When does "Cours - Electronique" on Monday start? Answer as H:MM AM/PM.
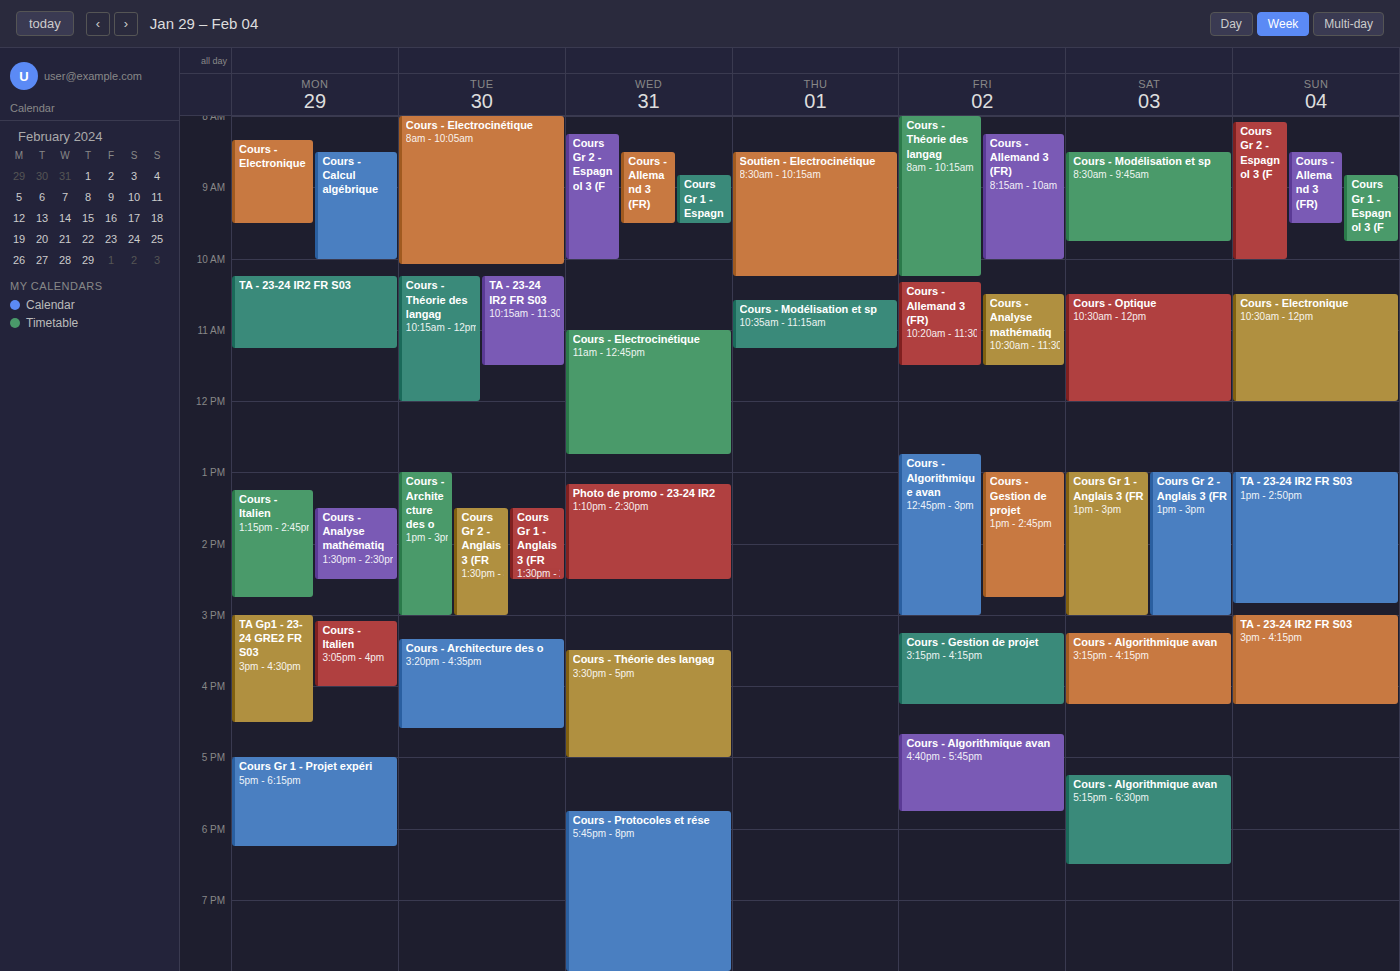
8:20 AM